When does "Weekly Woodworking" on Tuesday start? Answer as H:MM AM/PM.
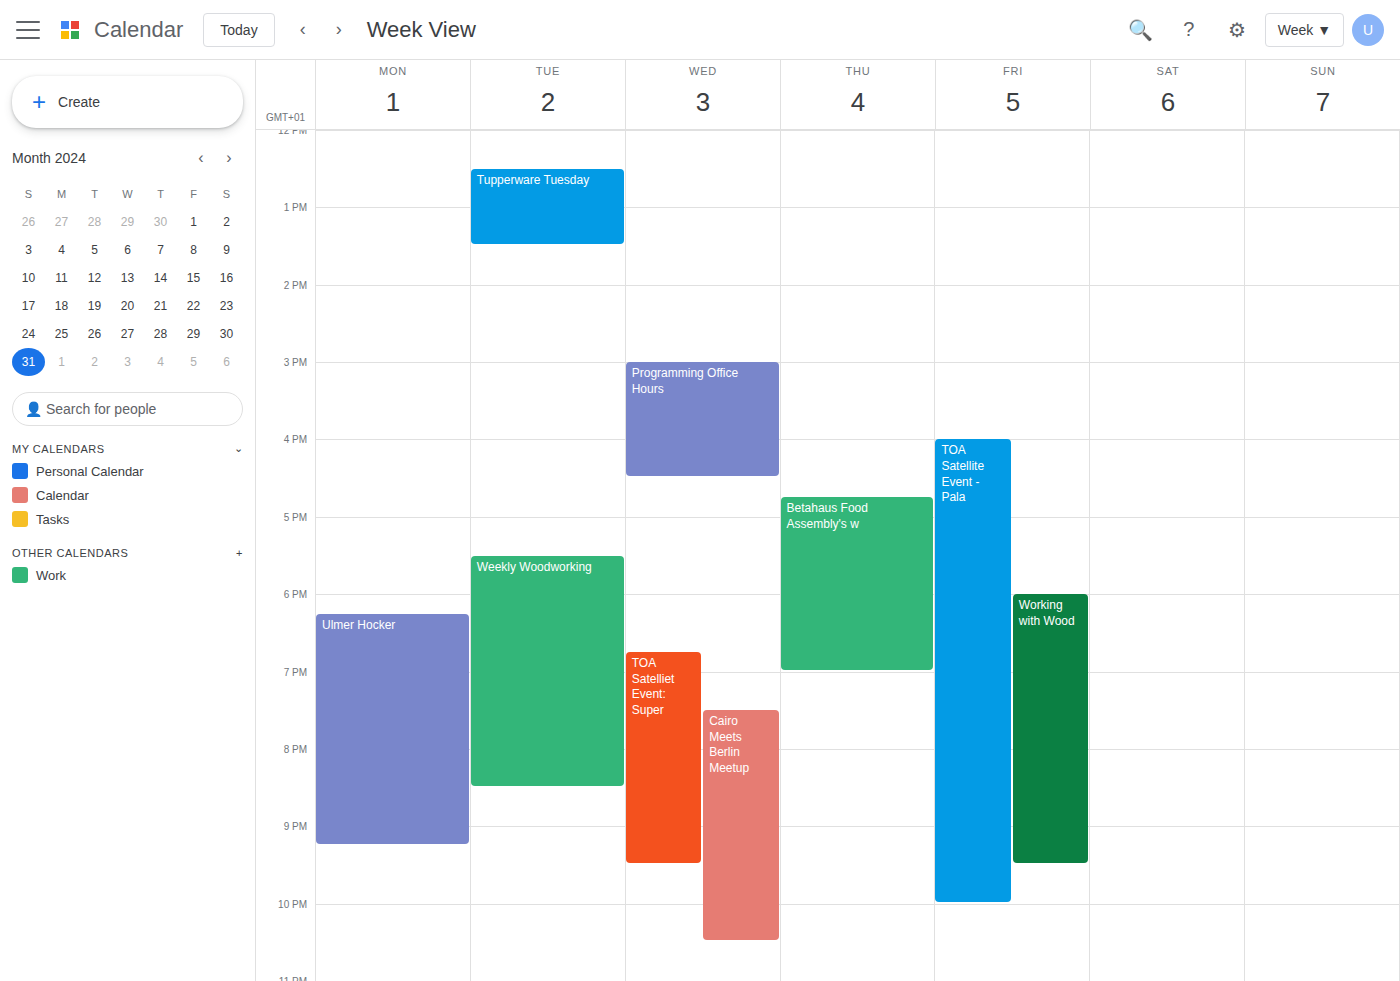
5:30 PM